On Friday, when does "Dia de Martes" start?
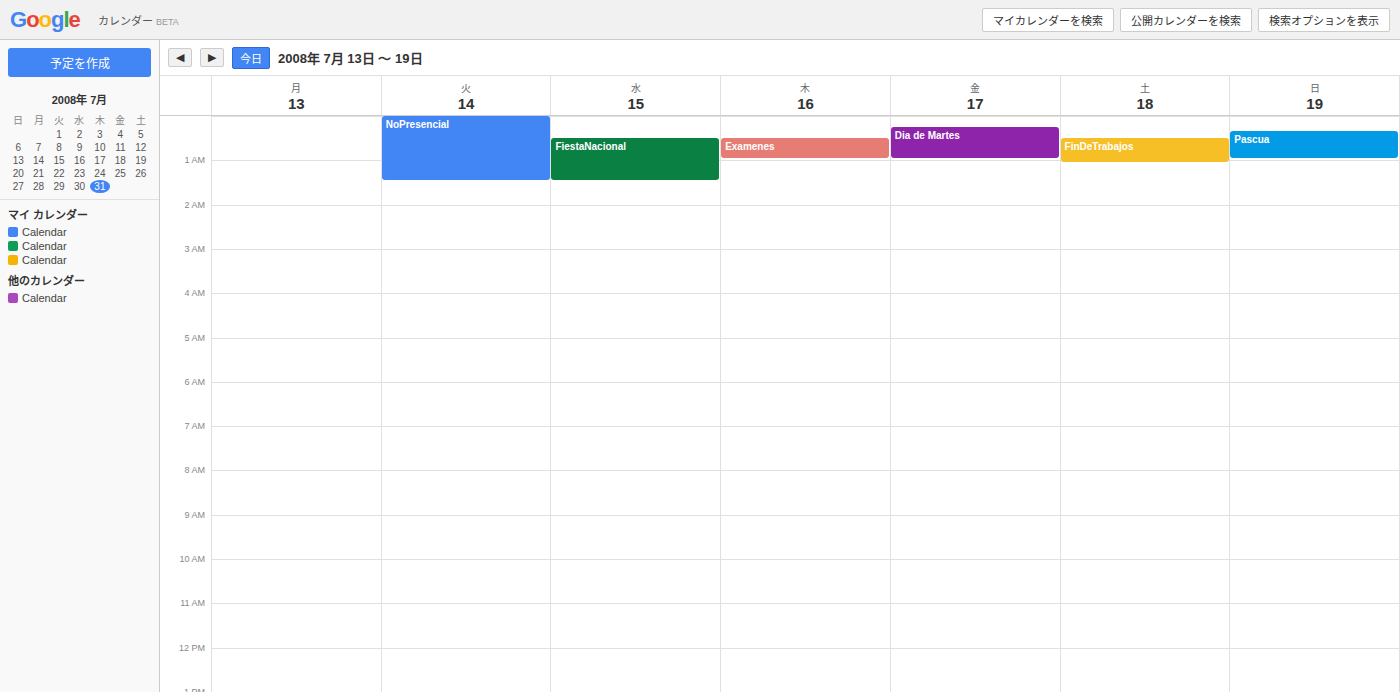
12:15 AM